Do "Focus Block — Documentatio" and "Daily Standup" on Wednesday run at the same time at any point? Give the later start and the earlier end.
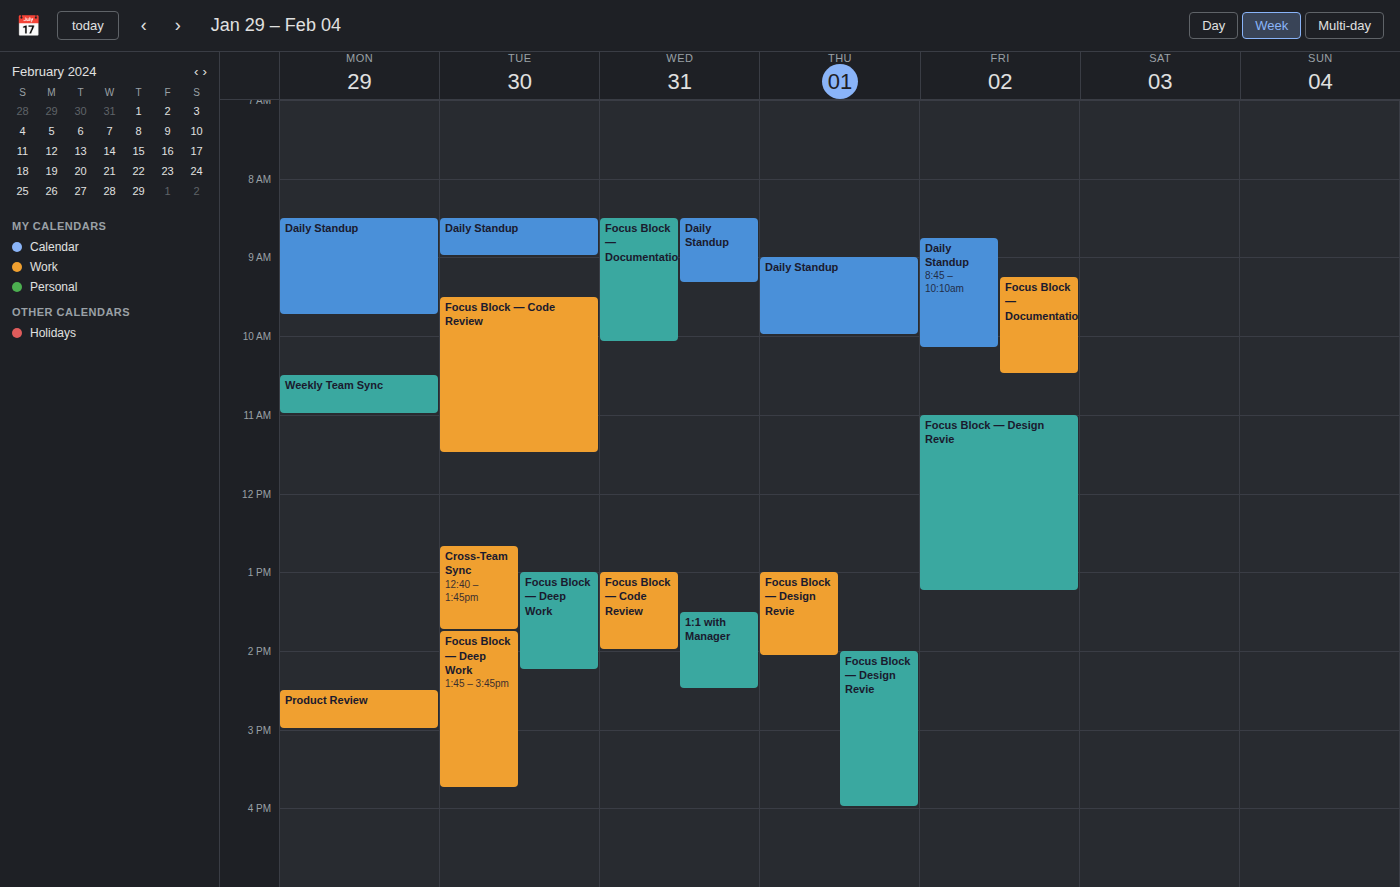
"Daily Standup" runs 8:30 AM to 9:20 AM, inside "Focus Block — Documentatio" -- they overlap.